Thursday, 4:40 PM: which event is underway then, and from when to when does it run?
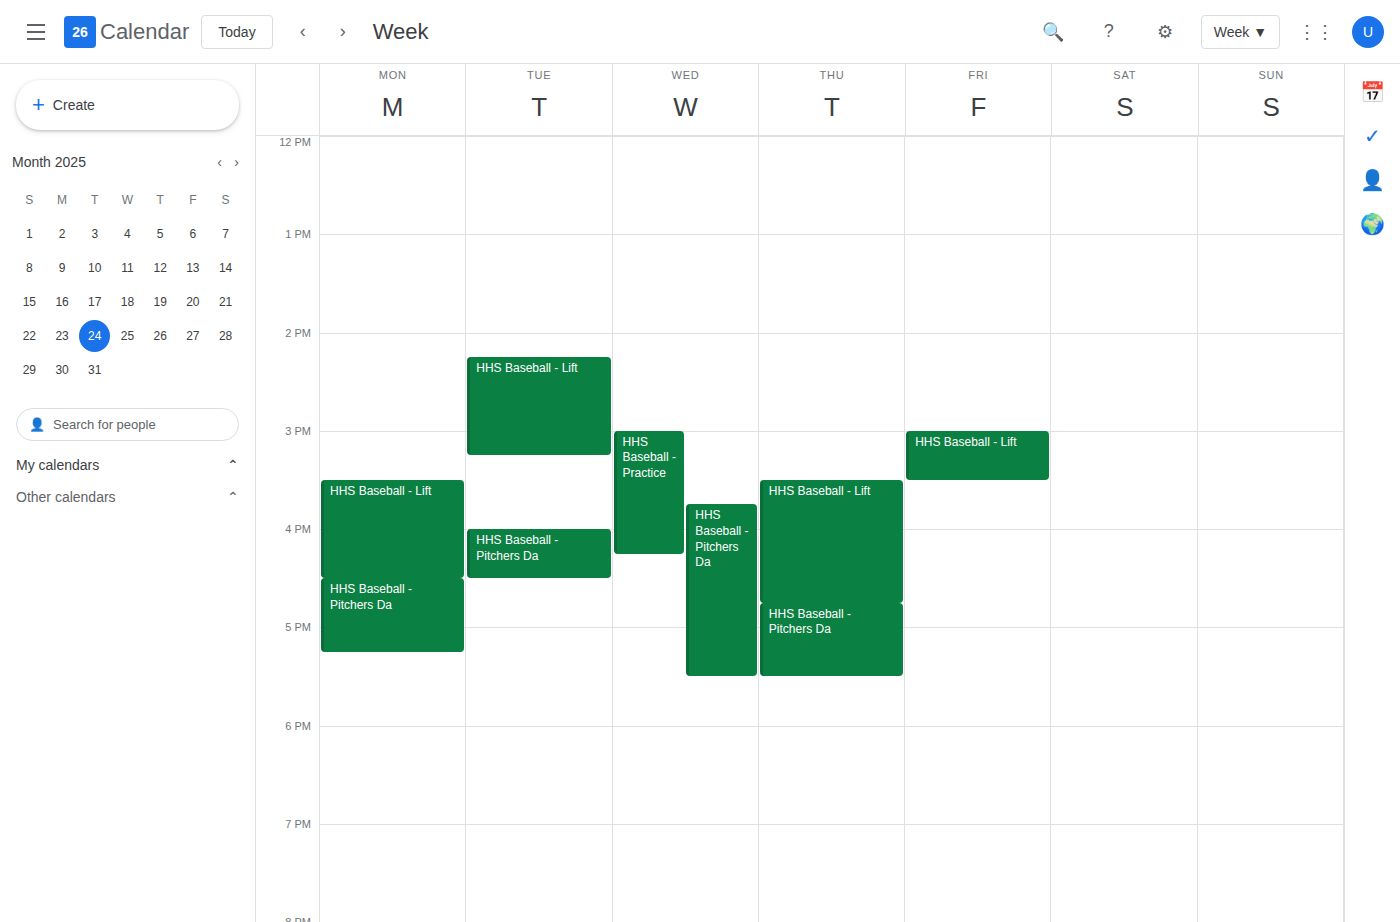
"HHS Baseball - Lift", 3:30 PM to 4:45 PM